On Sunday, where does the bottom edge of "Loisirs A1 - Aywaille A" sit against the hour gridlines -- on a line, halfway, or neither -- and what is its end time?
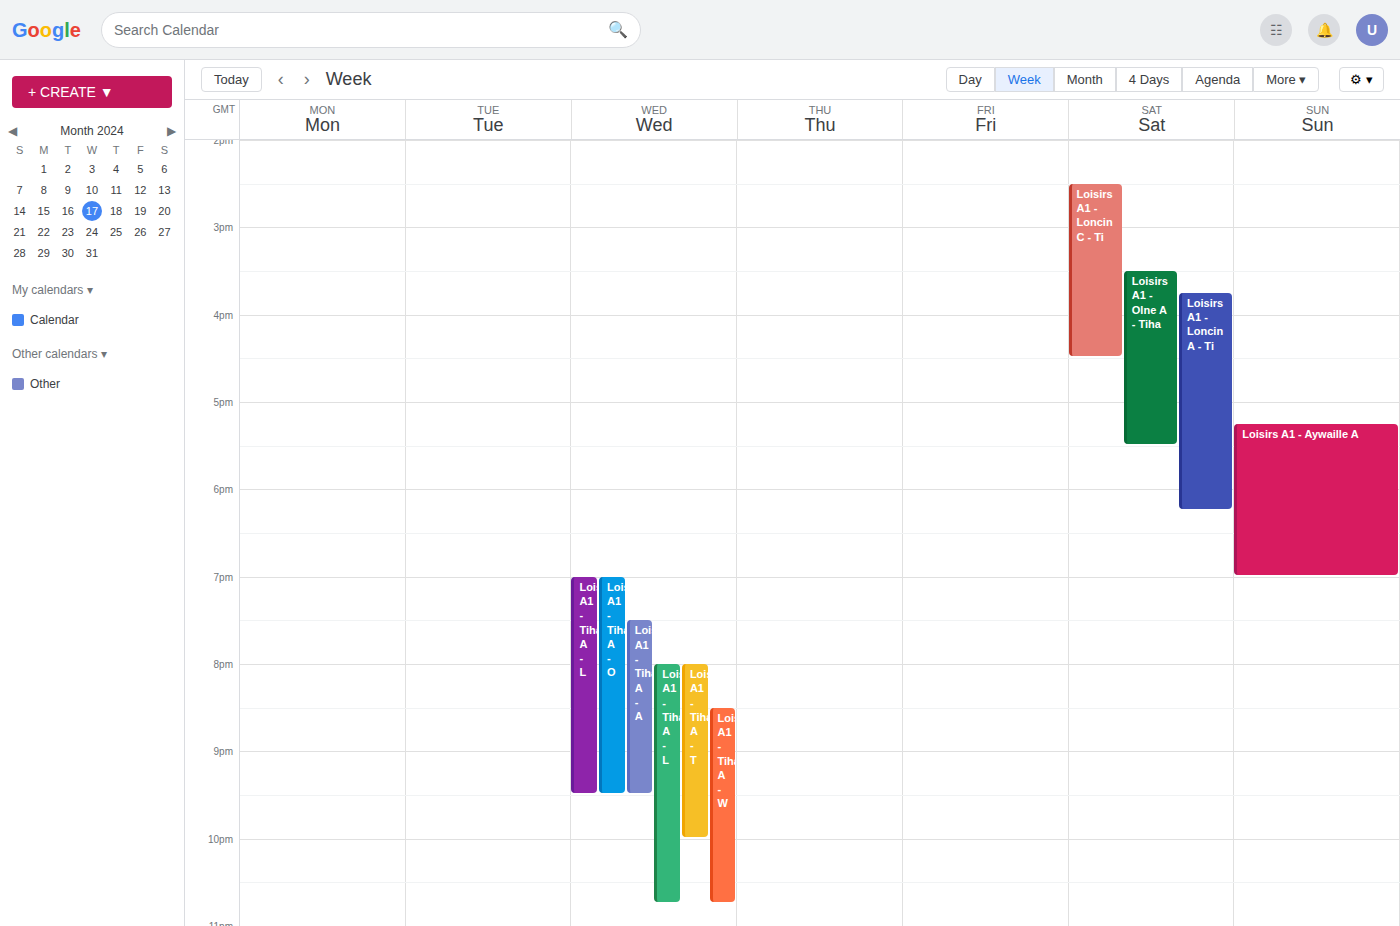
7:00 PM -- exactly on the 7 PM line.